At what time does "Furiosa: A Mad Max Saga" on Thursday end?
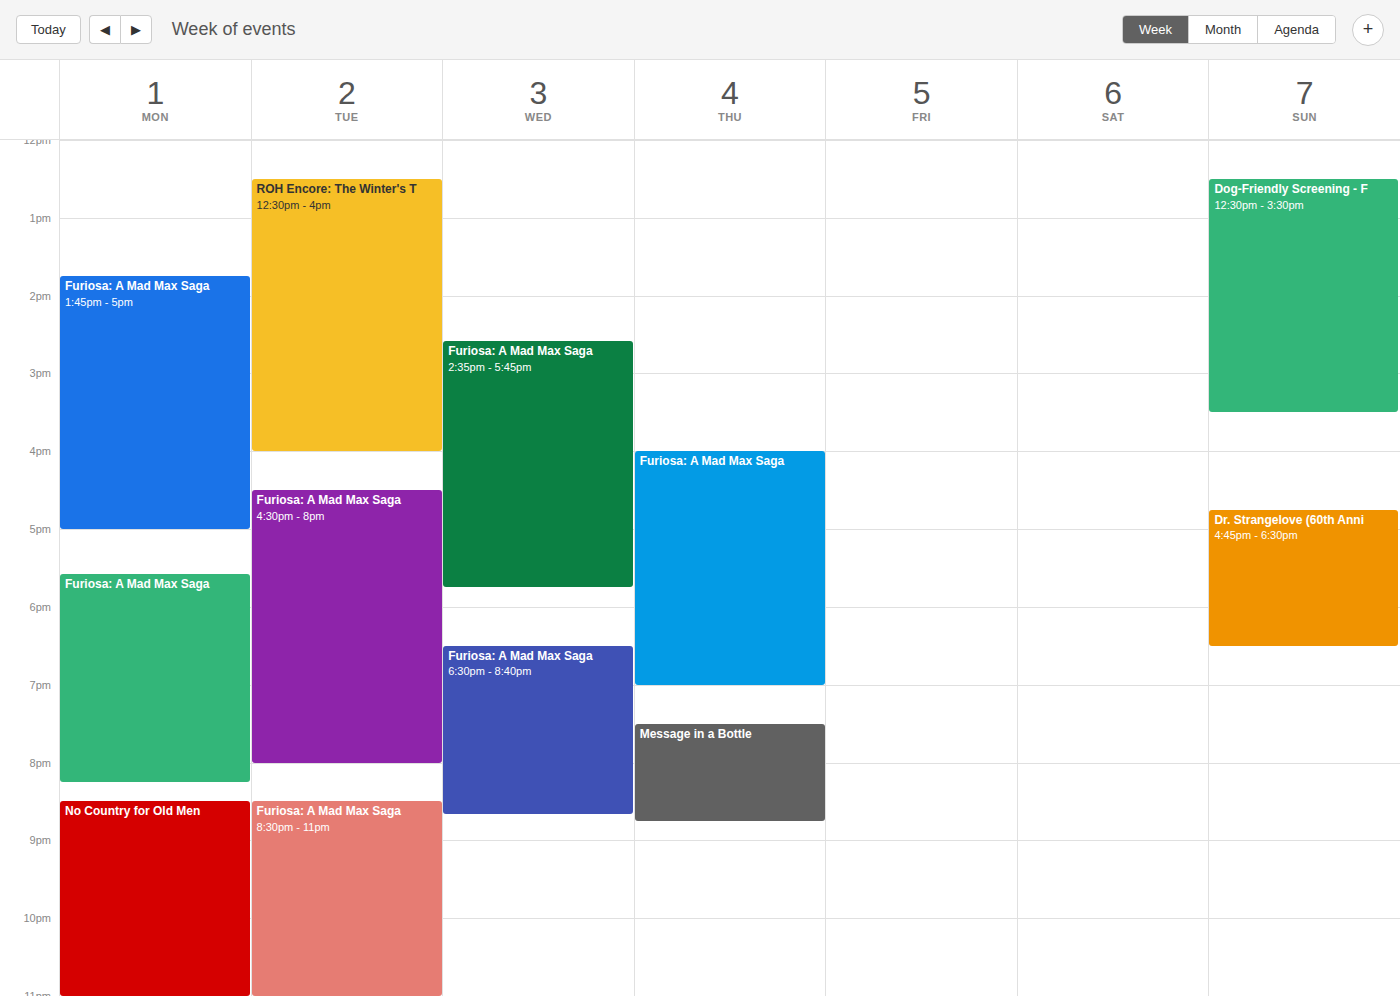
7:00 PM